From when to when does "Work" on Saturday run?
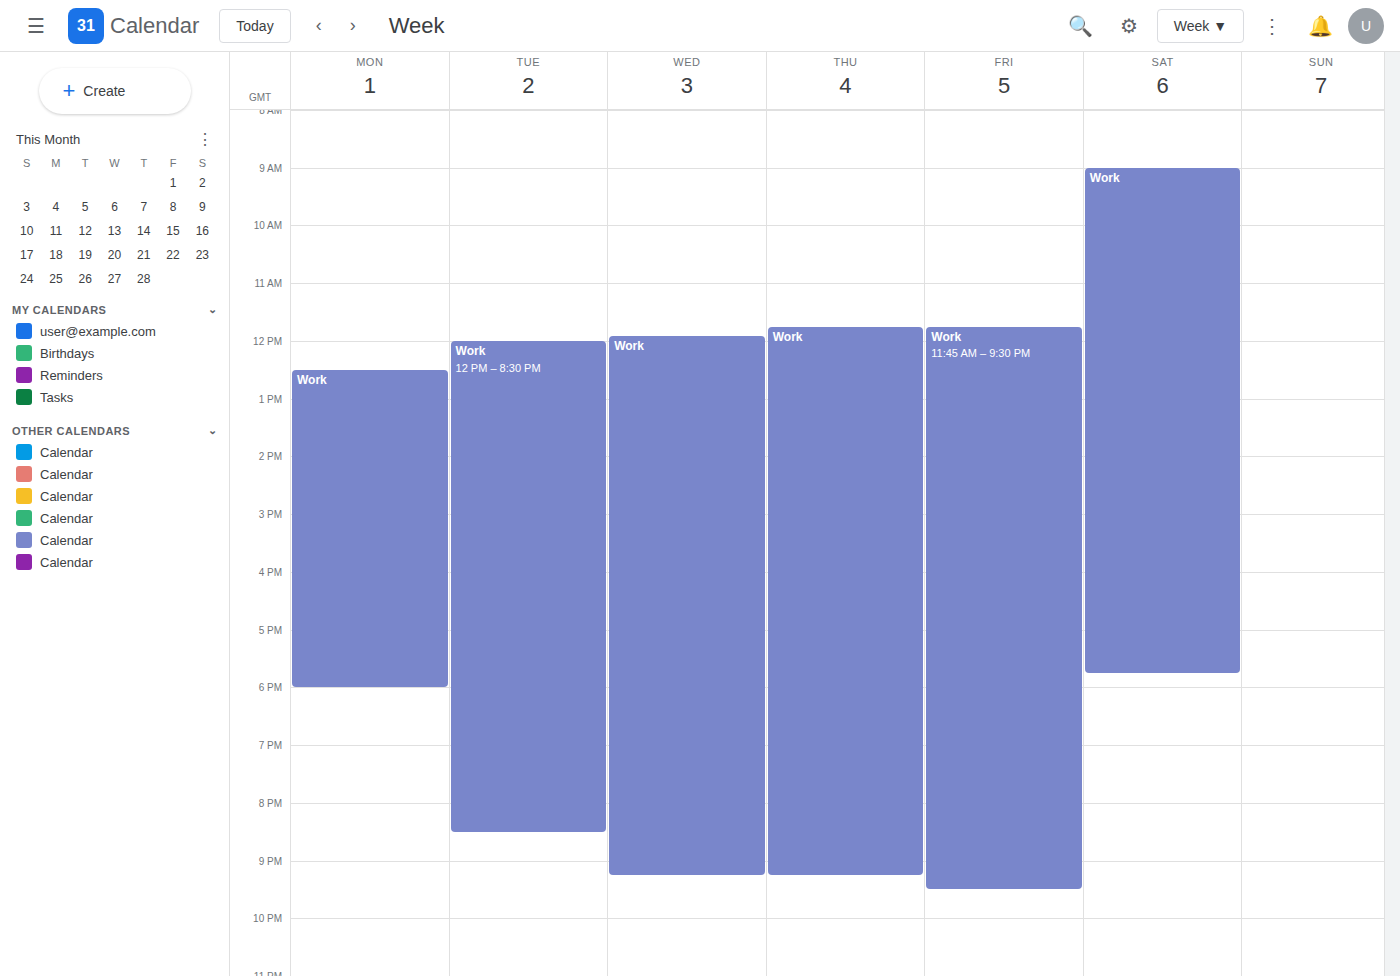
9:00 AM to 5:45 PM